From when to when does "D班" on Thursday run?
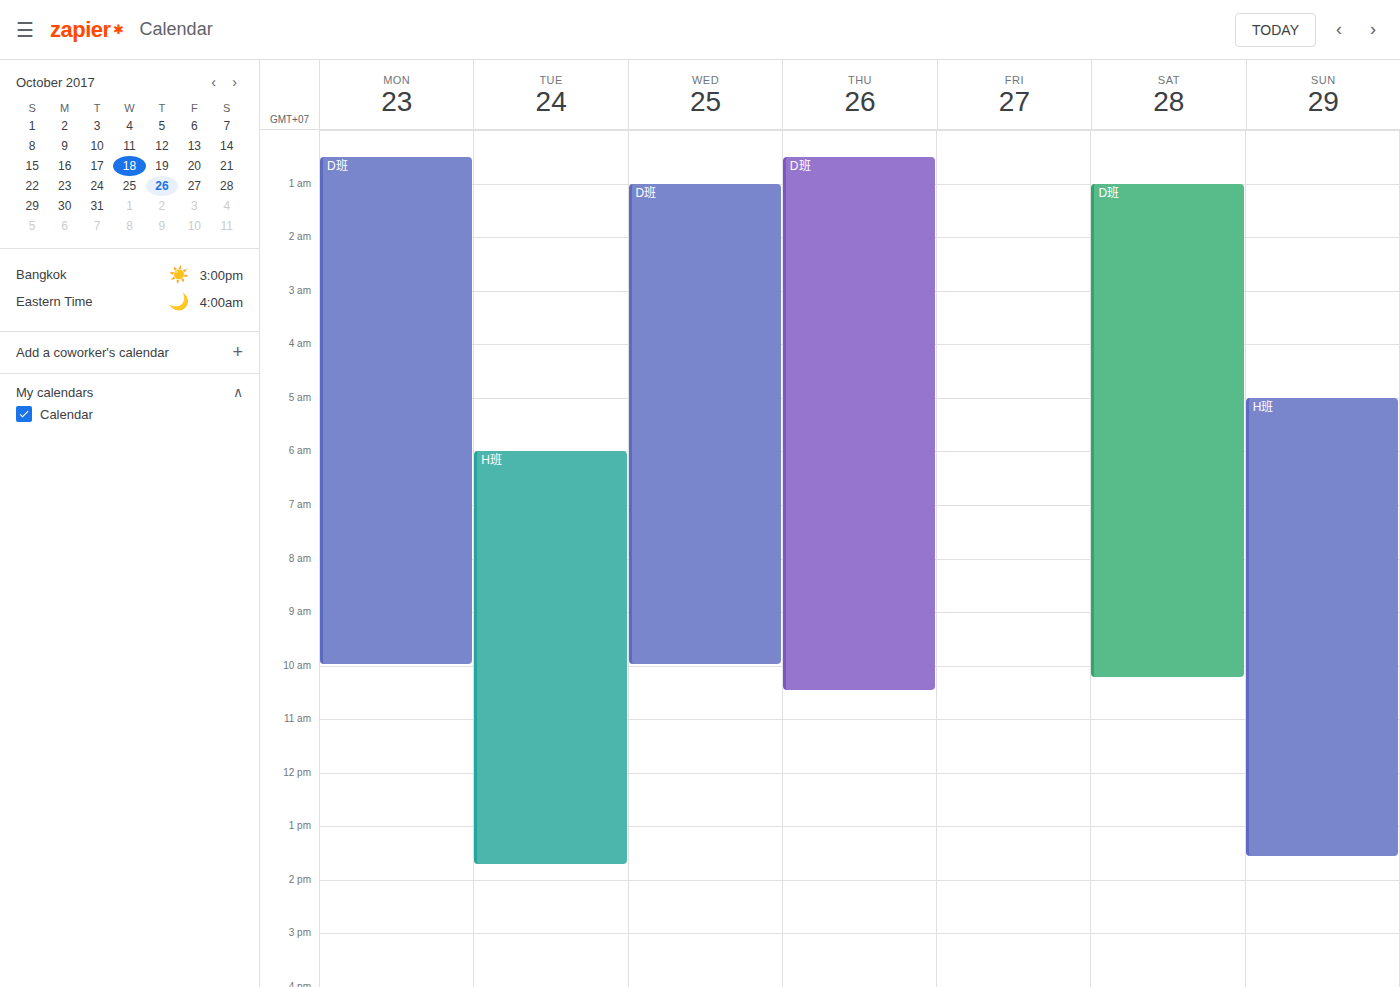
00:30 to 10:30